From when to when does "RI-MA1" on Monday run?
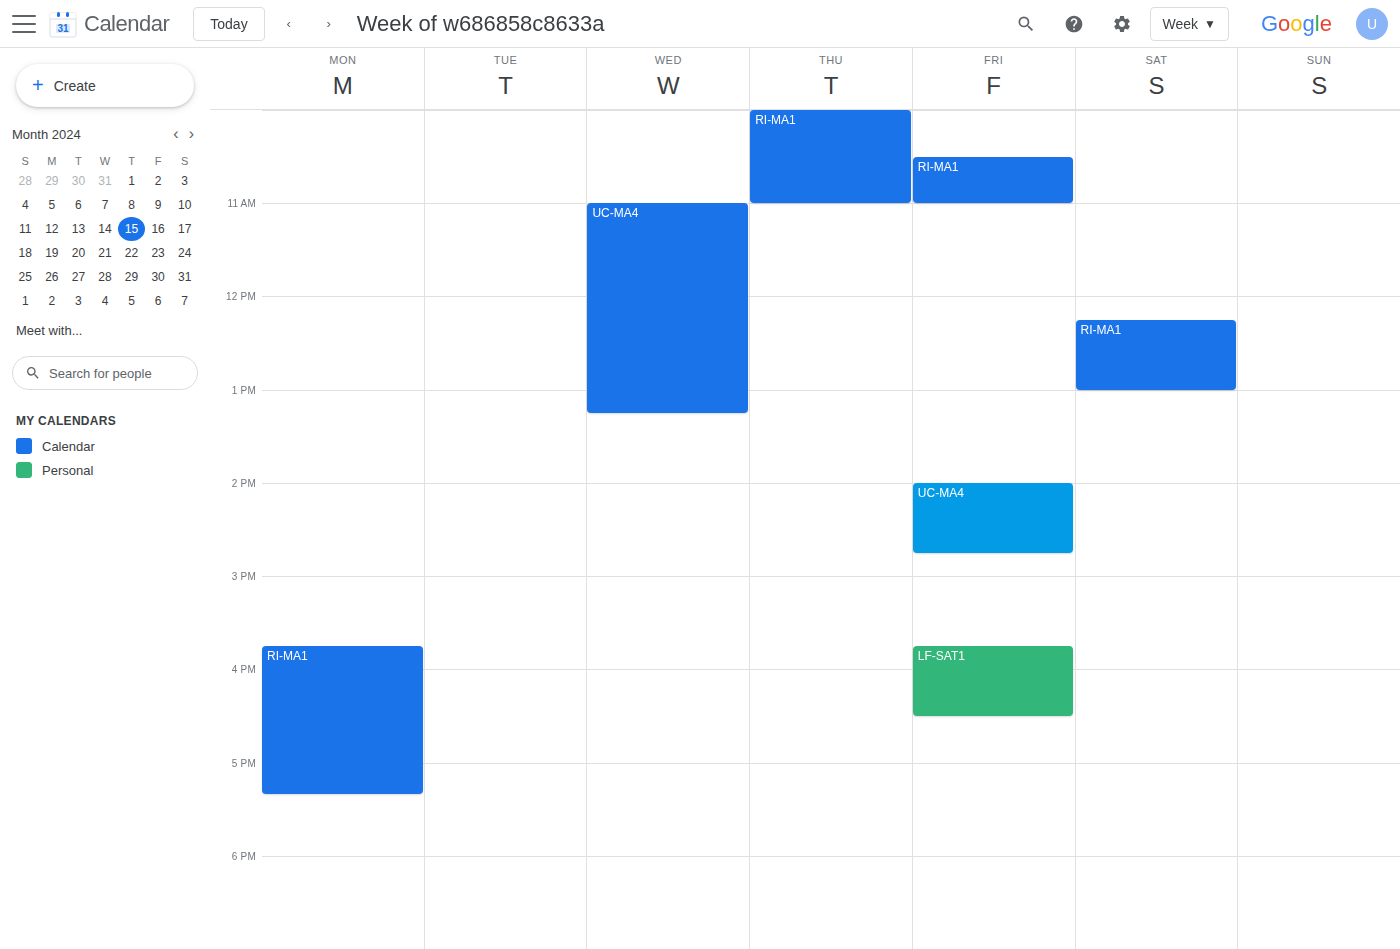
3:45 PM to 5:20 PM